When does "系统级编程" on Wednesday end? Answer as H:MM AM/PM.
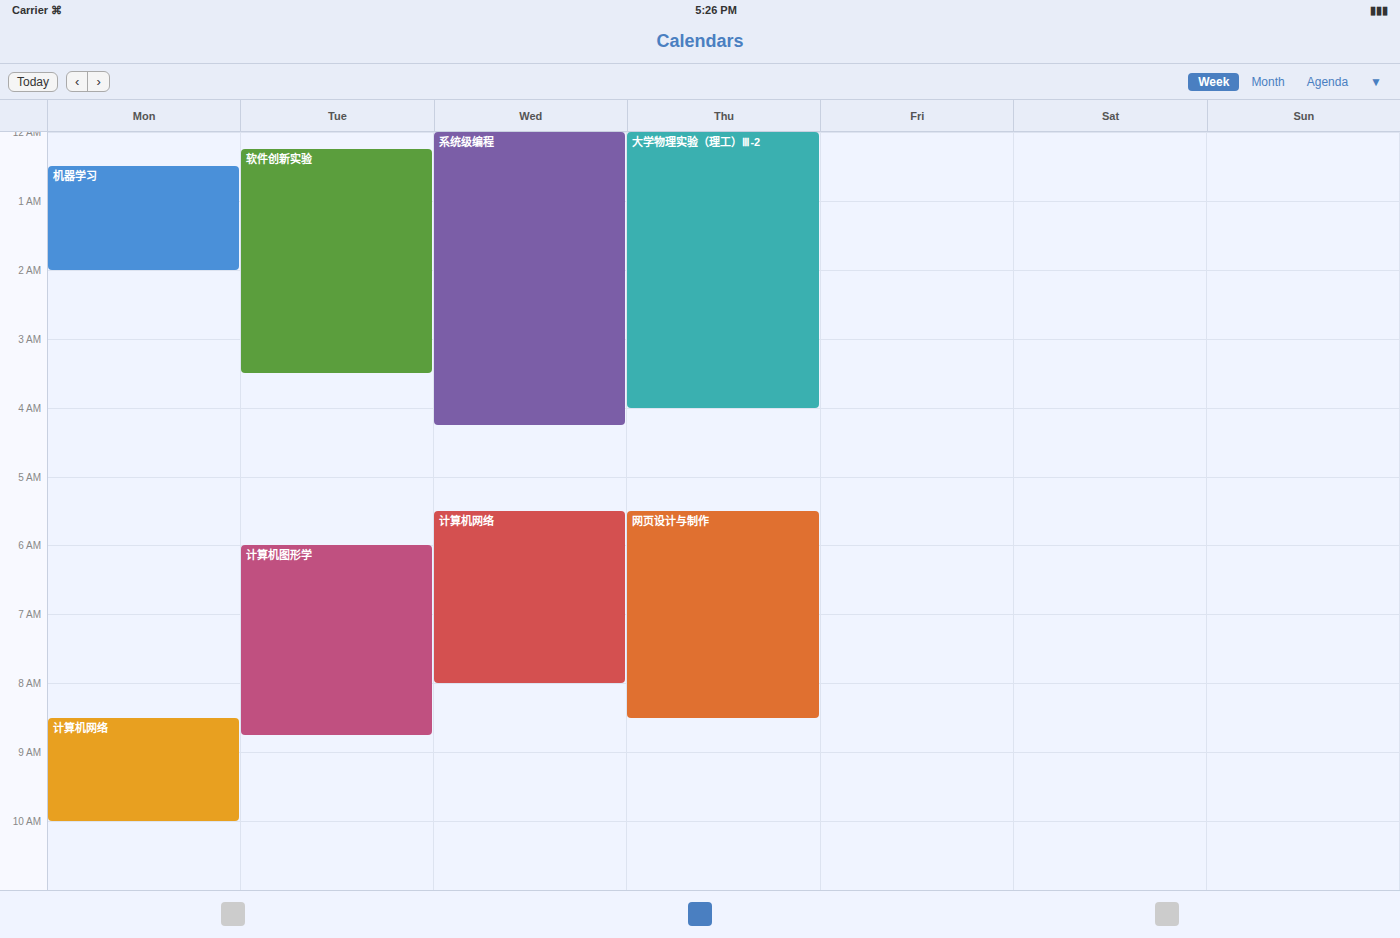
4:15 AM